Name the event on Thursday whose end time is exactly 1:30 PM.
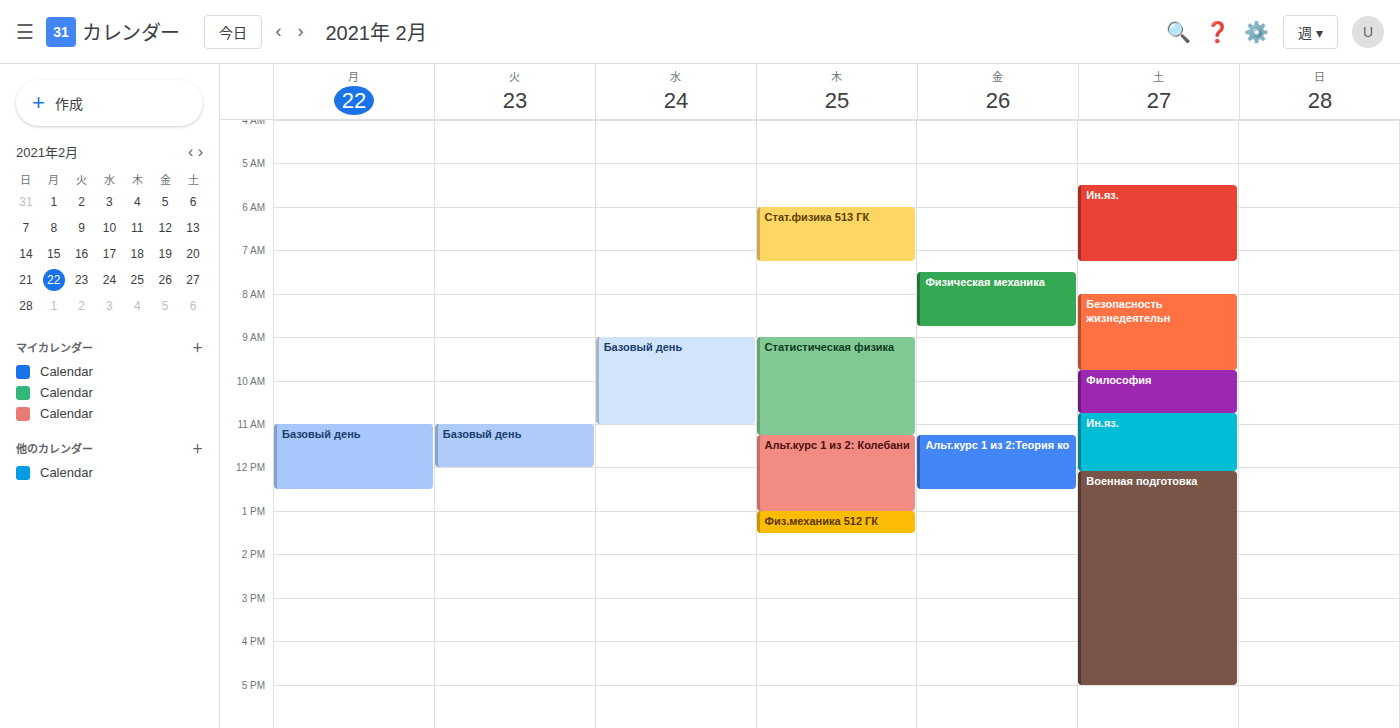
"Физ.механика 512 ГК"